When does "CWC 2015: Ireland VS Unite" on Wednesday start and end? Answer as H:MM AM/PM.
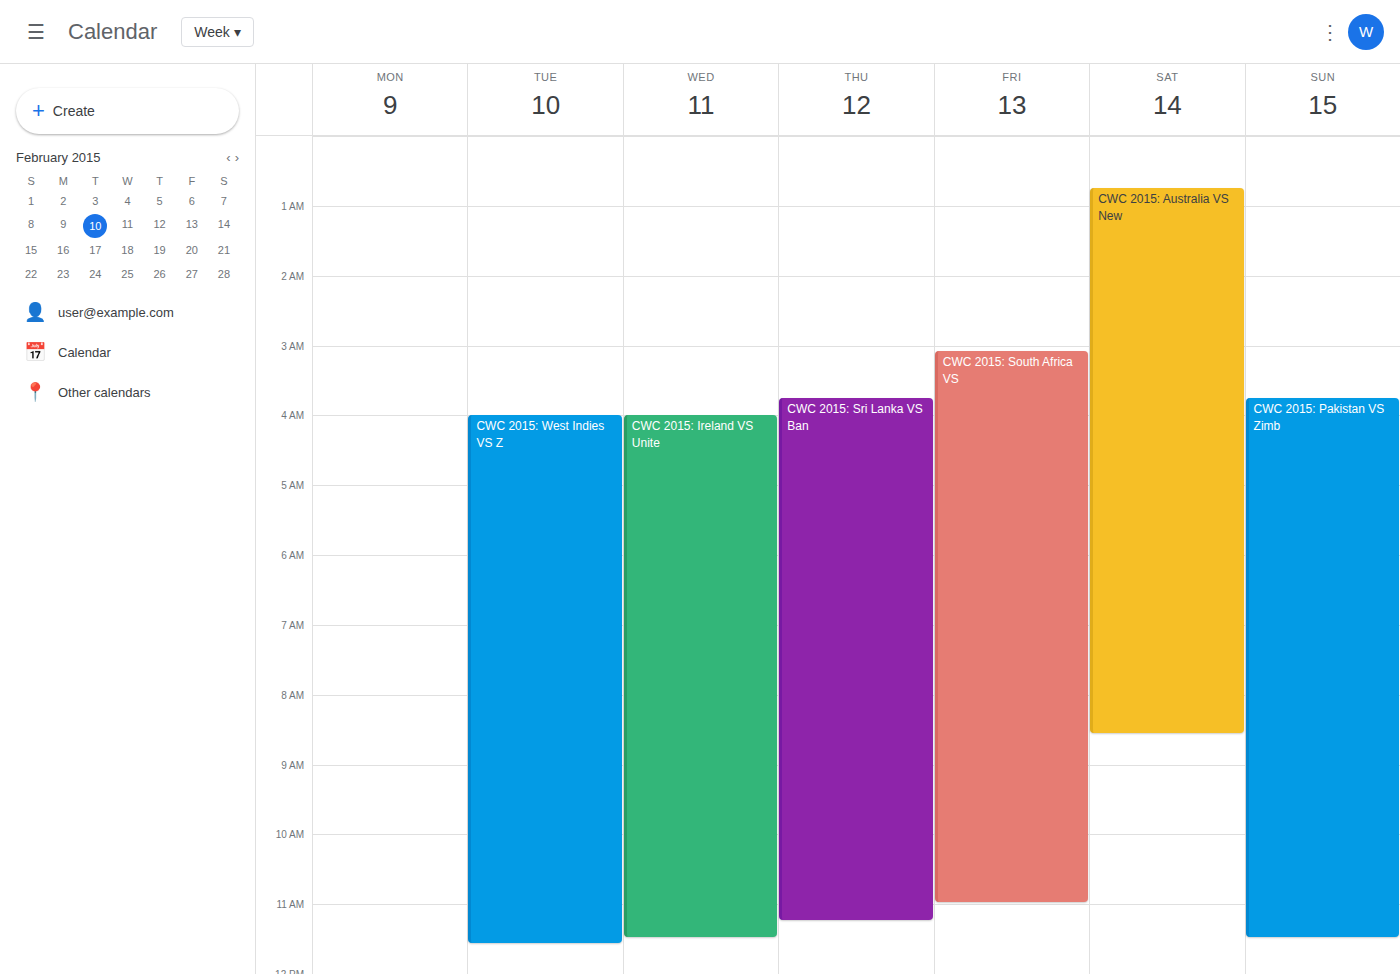
4:00 AM to 11:30 AM